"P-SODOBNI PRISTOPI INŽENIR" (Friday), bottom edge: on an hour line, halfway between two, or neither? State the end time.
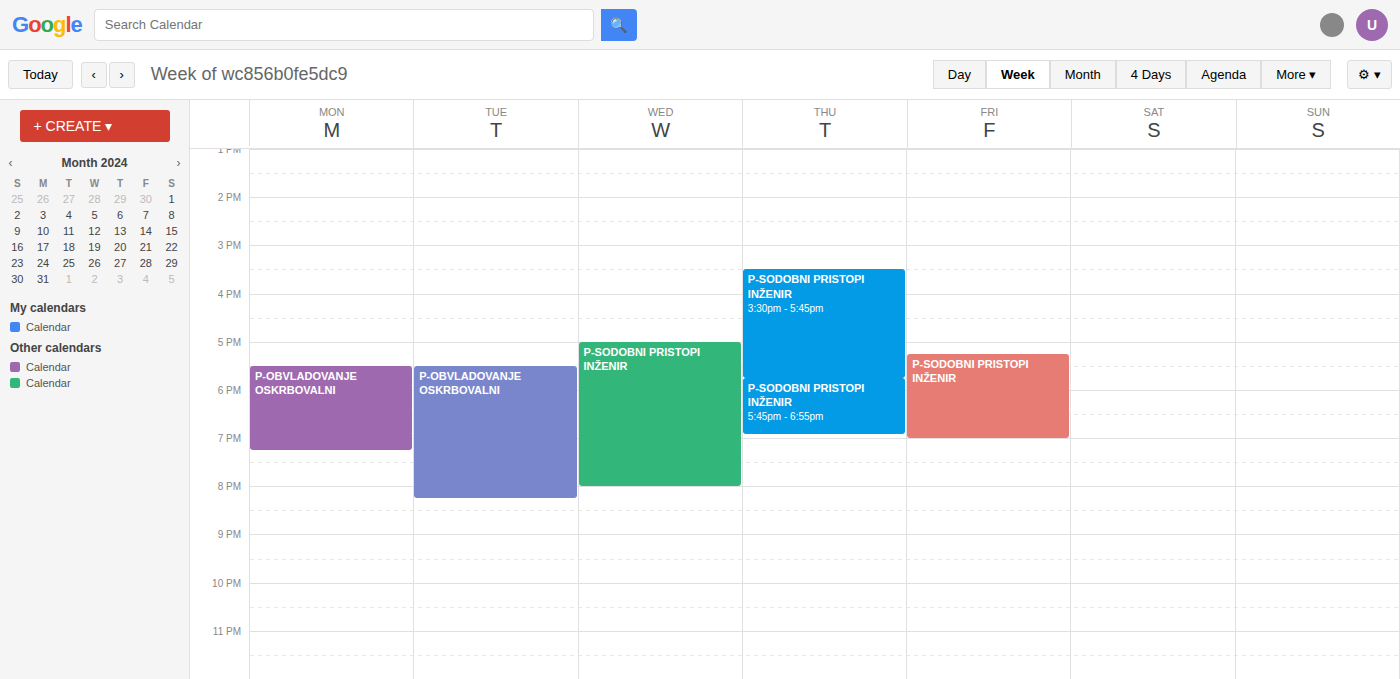
7:00 PM -- exactly on the 7 PM line.